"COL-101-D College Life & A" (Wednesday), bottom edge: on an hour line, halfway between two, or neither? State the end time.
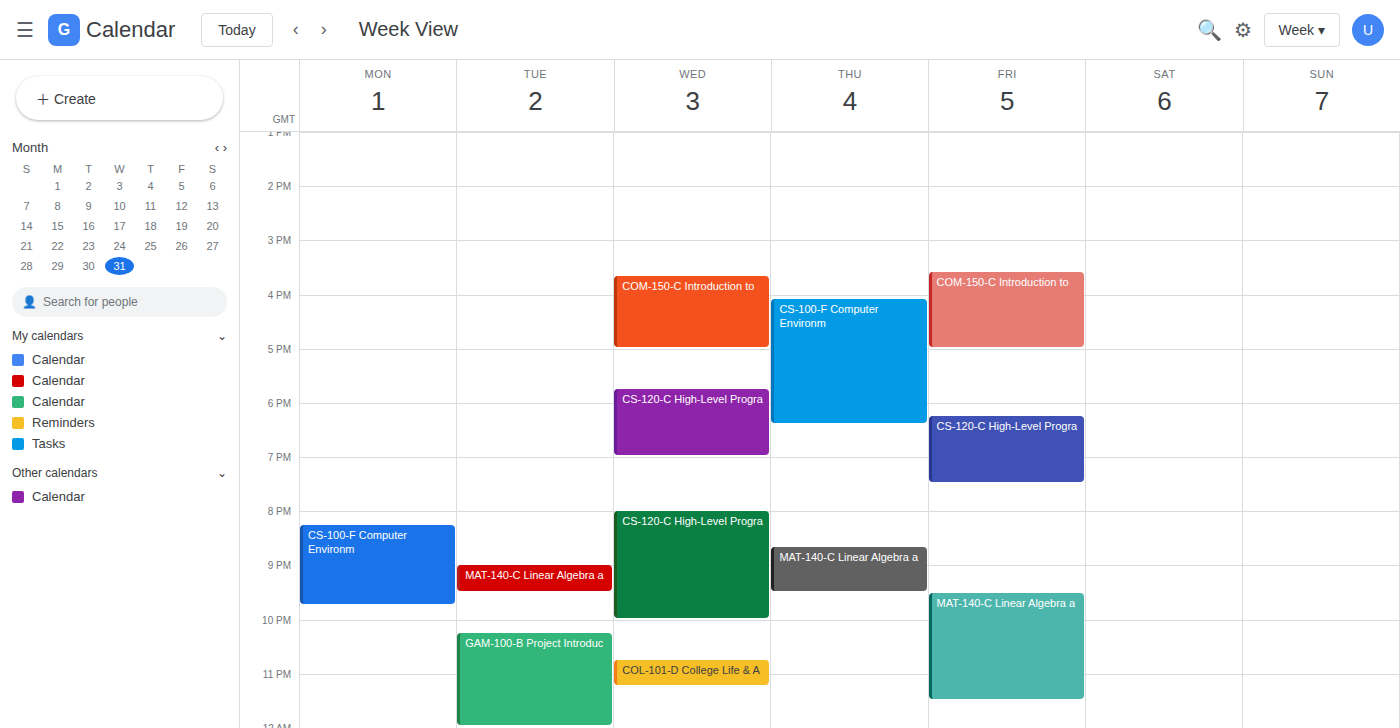
11:15 PM -- neither: a quarter of the way from the 11 PM line to the 12 AM line.